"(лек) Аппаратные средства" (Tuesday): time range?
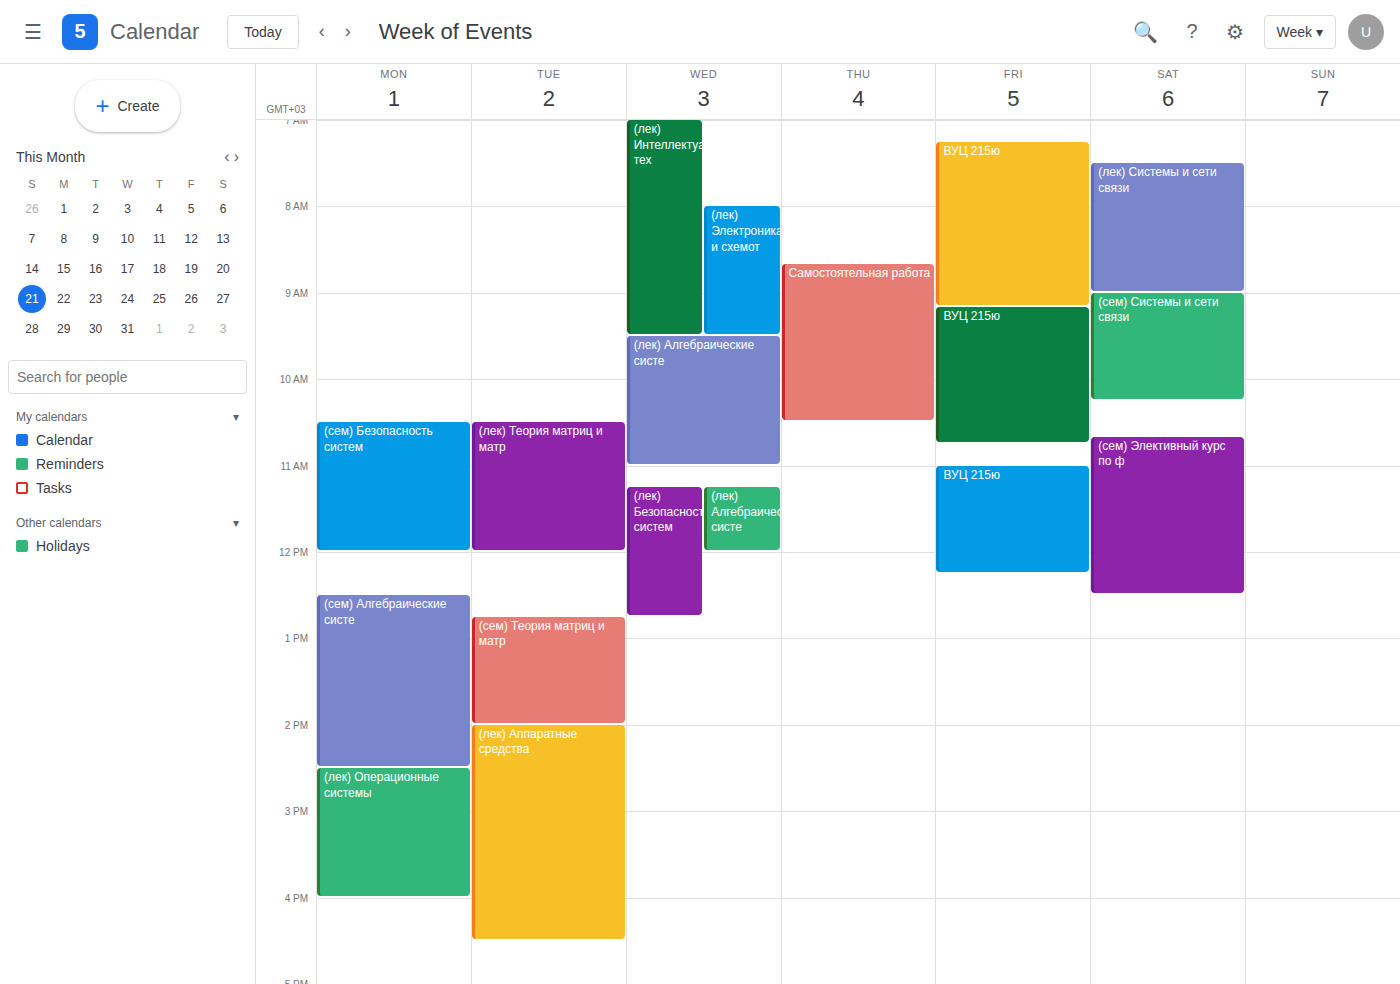
2:00 PM to 4:30 PM